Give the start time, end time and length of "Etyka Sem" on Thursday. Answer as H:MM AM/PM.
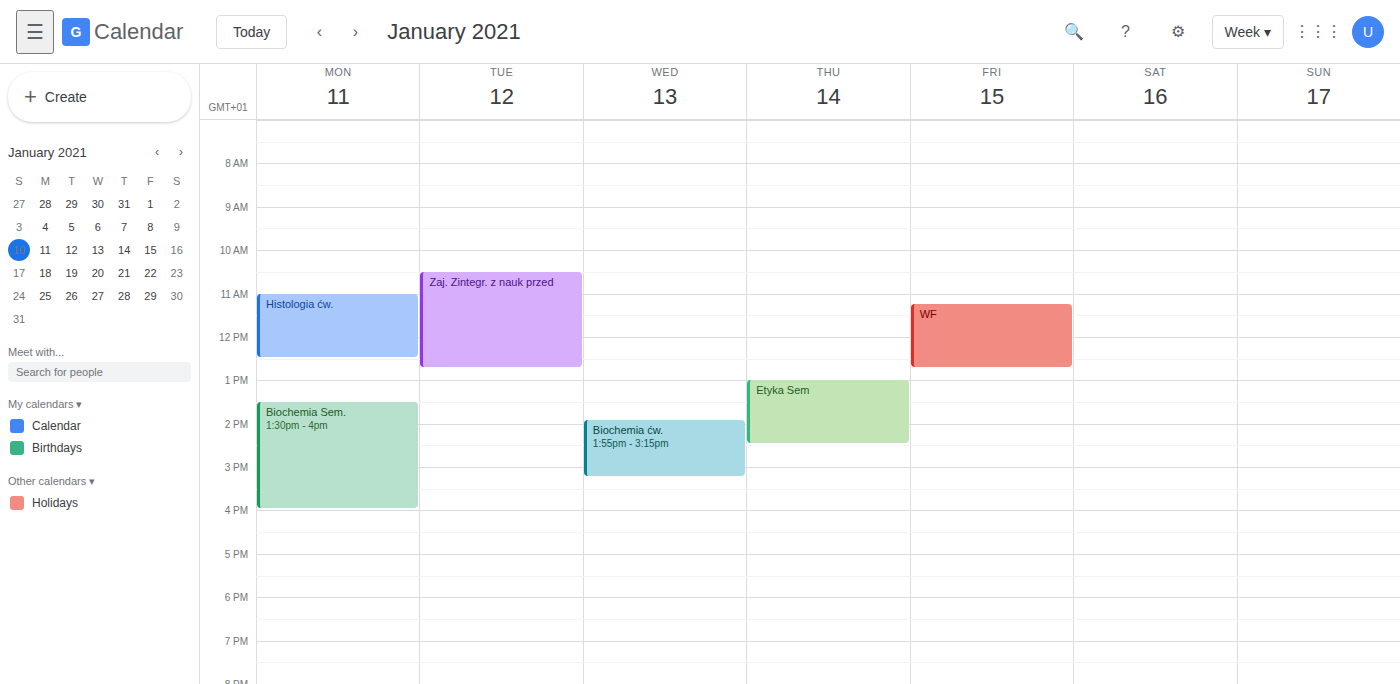
1:00 PM to 2:30 PM, 1 hour 30 minutes